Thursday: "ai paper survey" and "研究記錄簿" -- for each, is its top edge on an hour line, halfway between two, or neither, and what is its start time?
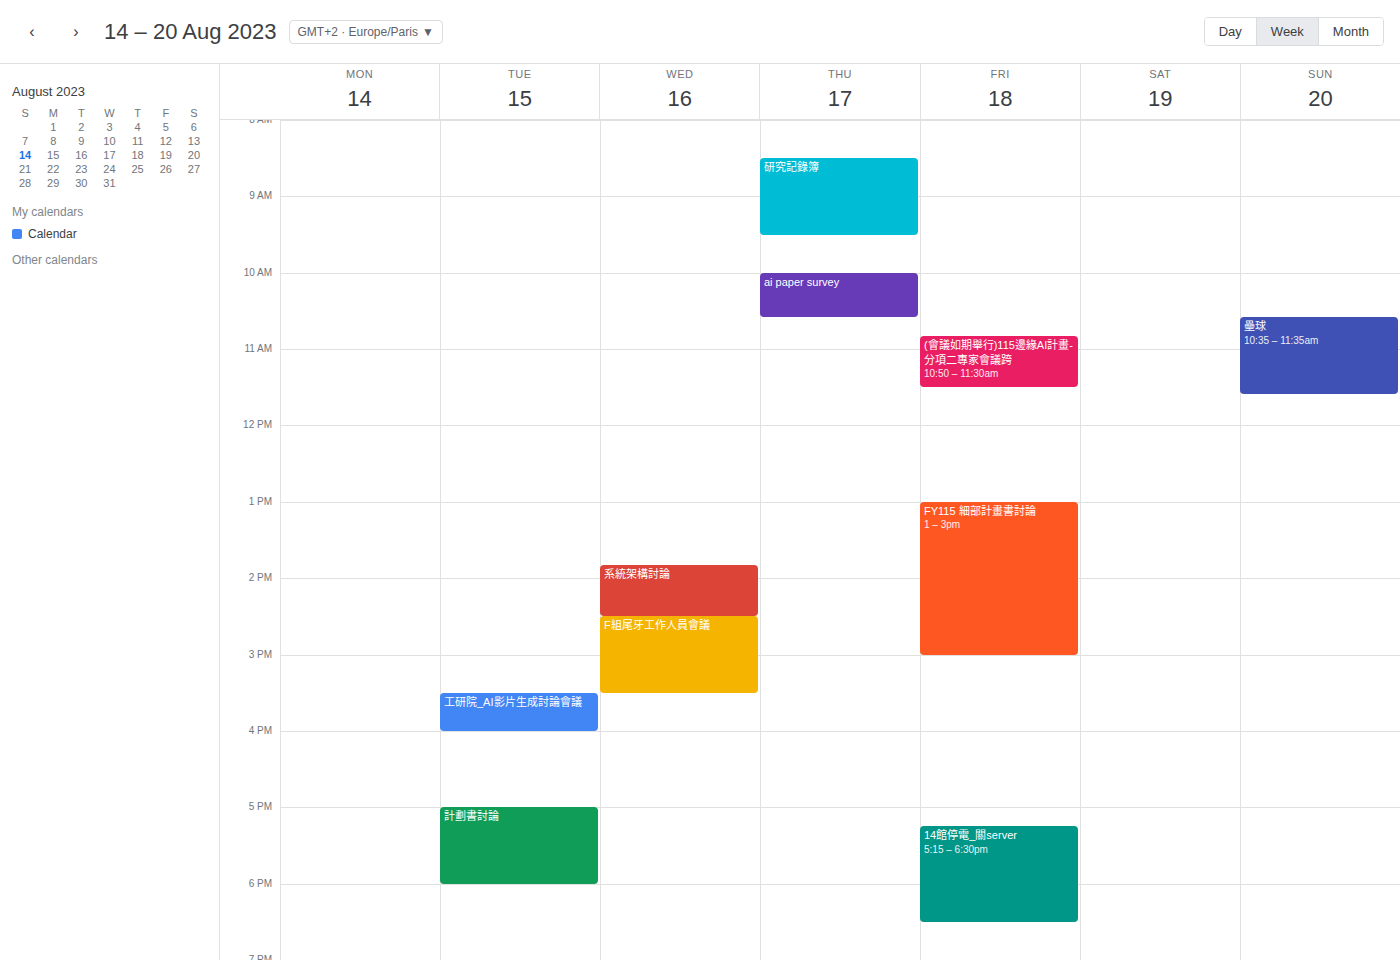
"ai paper survey": 10:00 AM, exactly on the 10 AM line. "研究記錄簿": 8:30 AM, halfway between the 8 AM and 9 AM lines.